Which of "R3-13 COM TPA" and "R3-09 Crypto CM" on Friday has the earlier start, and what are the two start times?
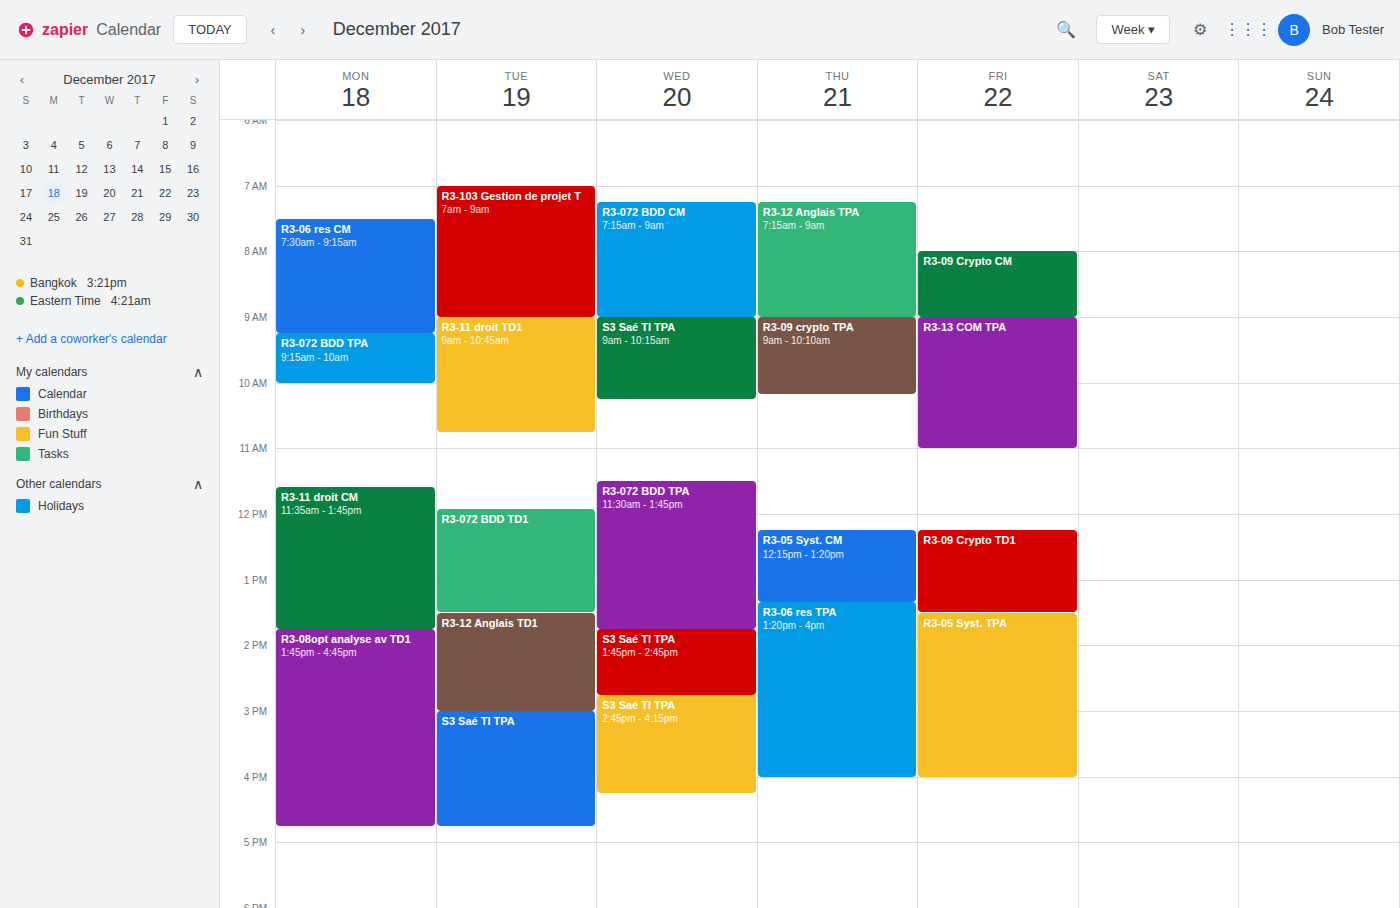
"R3-09 Crypto CM" 08:00; "R3-13 COM TPA" 09:00.